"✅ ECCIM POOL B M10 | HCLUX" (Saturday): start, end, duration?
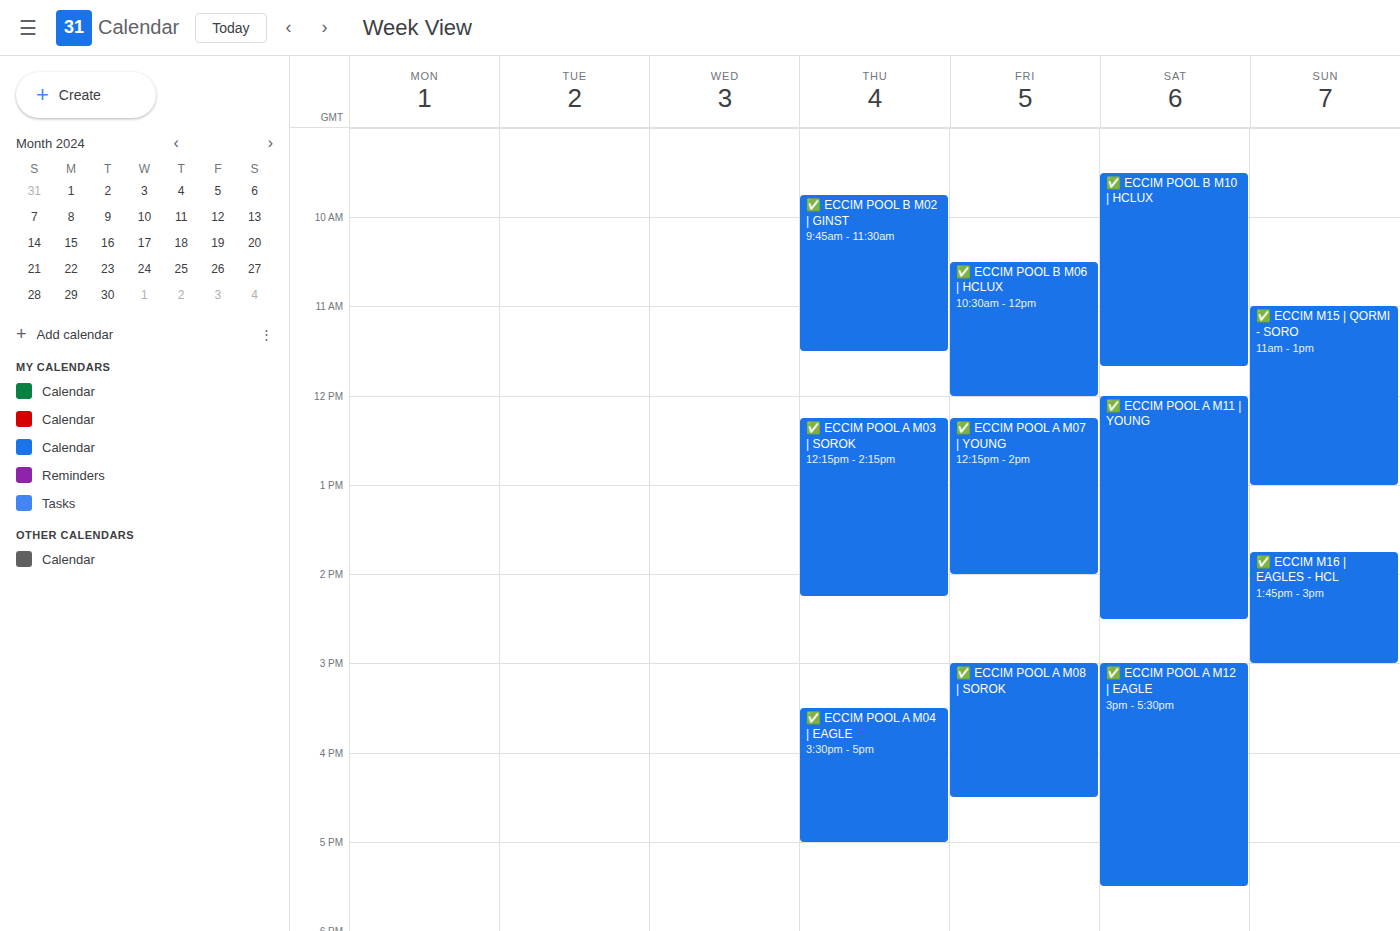
09:30 to 11:40, 2 hours 10 minutes